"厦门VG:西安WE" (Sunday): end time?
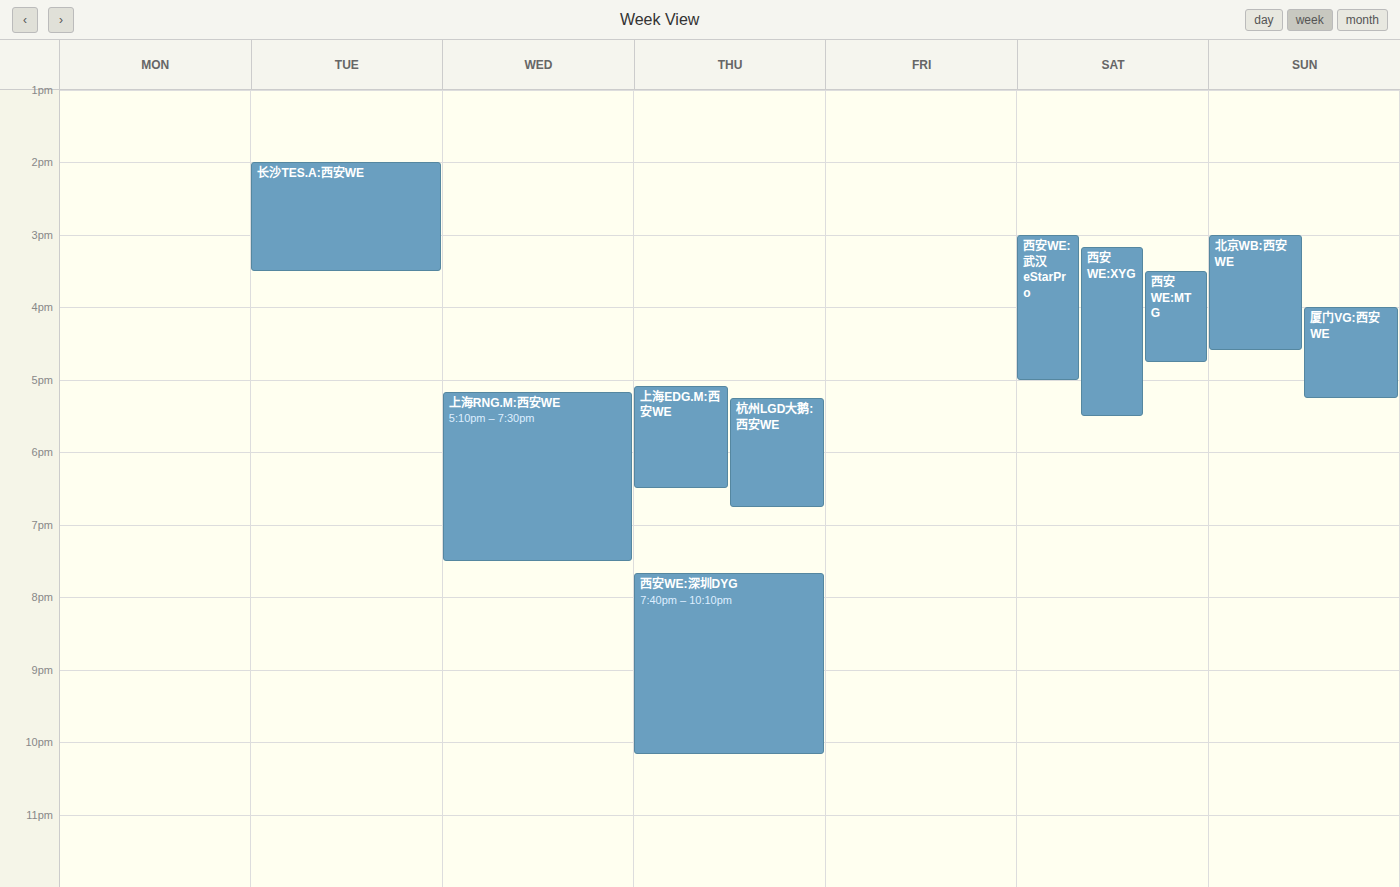
17:15